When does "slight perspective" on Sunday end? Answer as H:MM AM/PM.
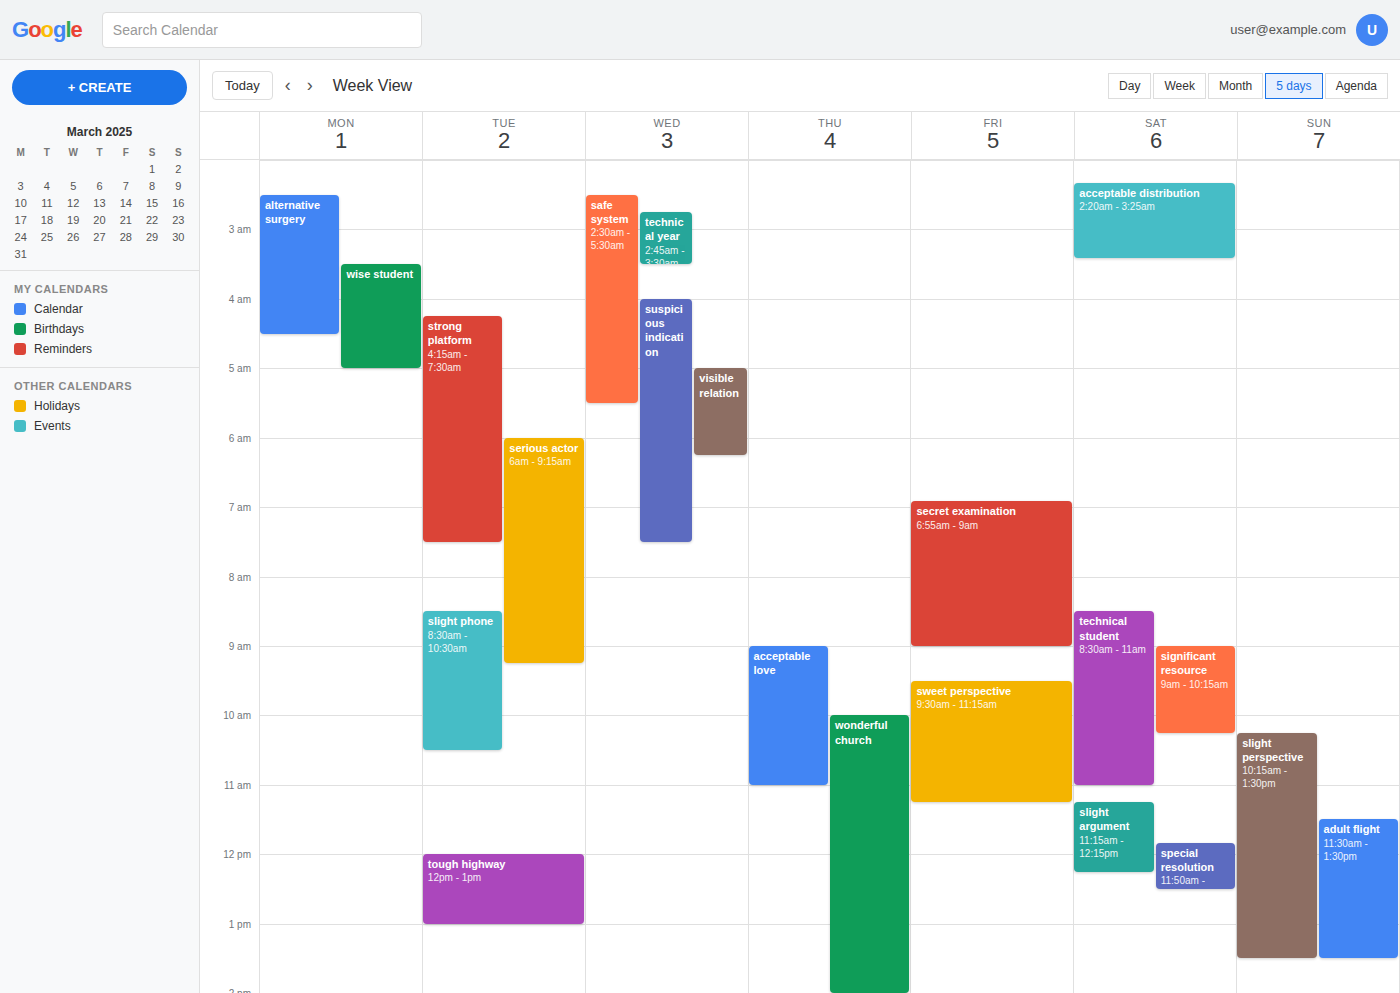
1:30 PM